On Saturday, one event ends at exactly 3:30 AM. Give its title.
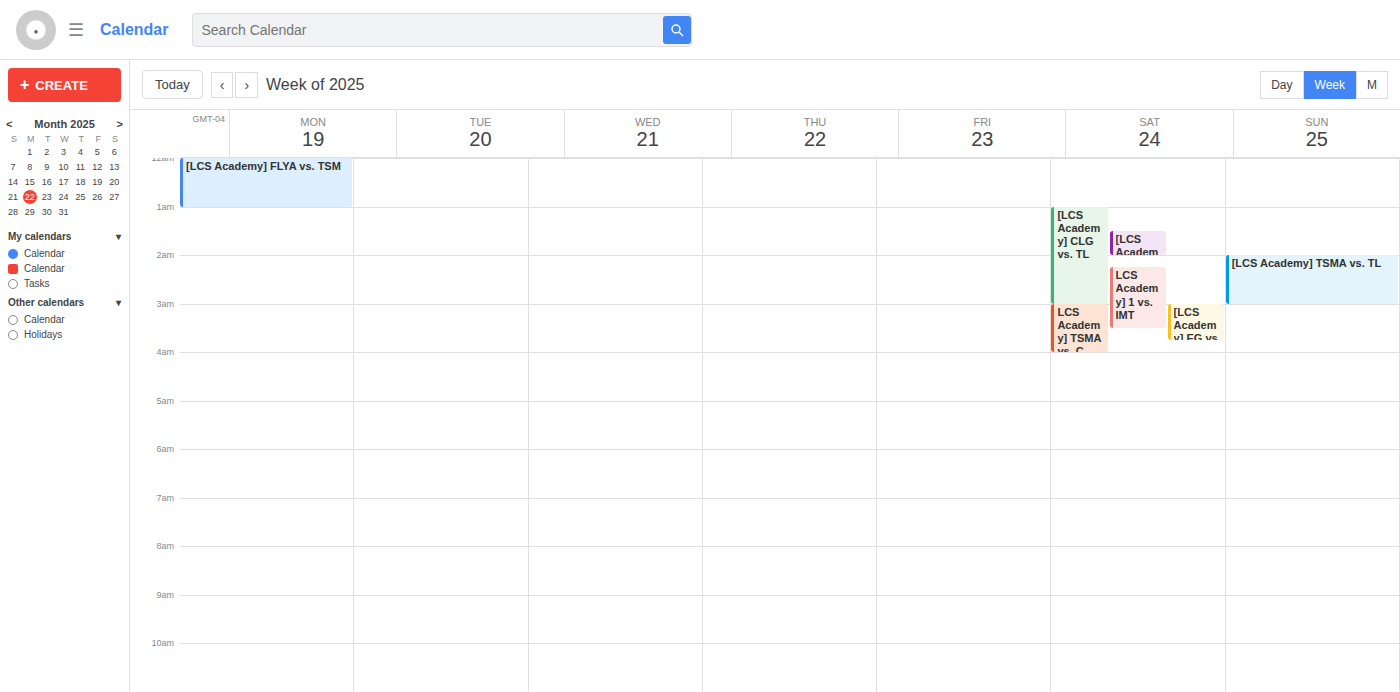
"LCS Academy] 1 vs. IMT"